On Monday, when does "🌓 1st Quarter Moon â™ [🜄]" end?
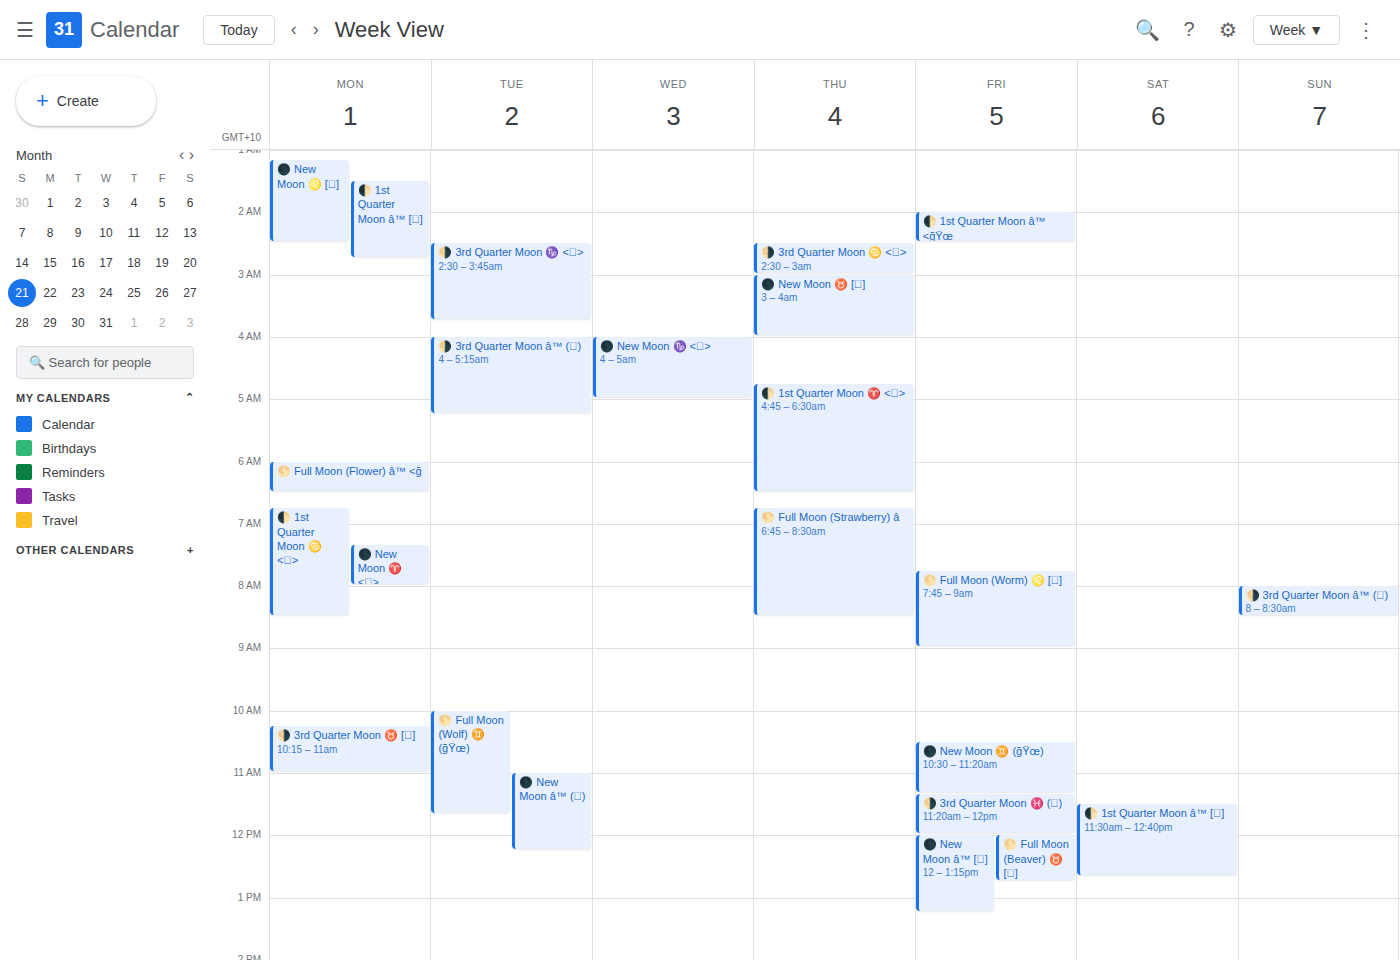
2:45 AM